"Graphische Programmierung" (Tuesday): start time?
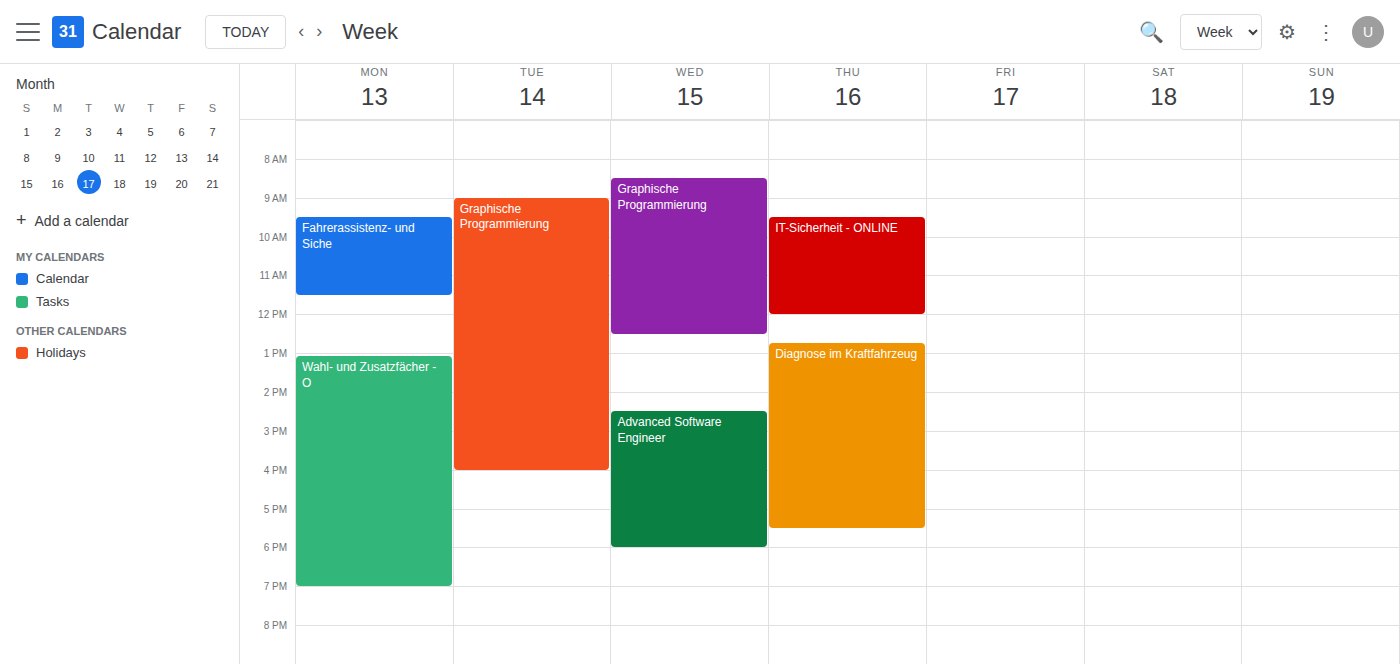
9:00 AM